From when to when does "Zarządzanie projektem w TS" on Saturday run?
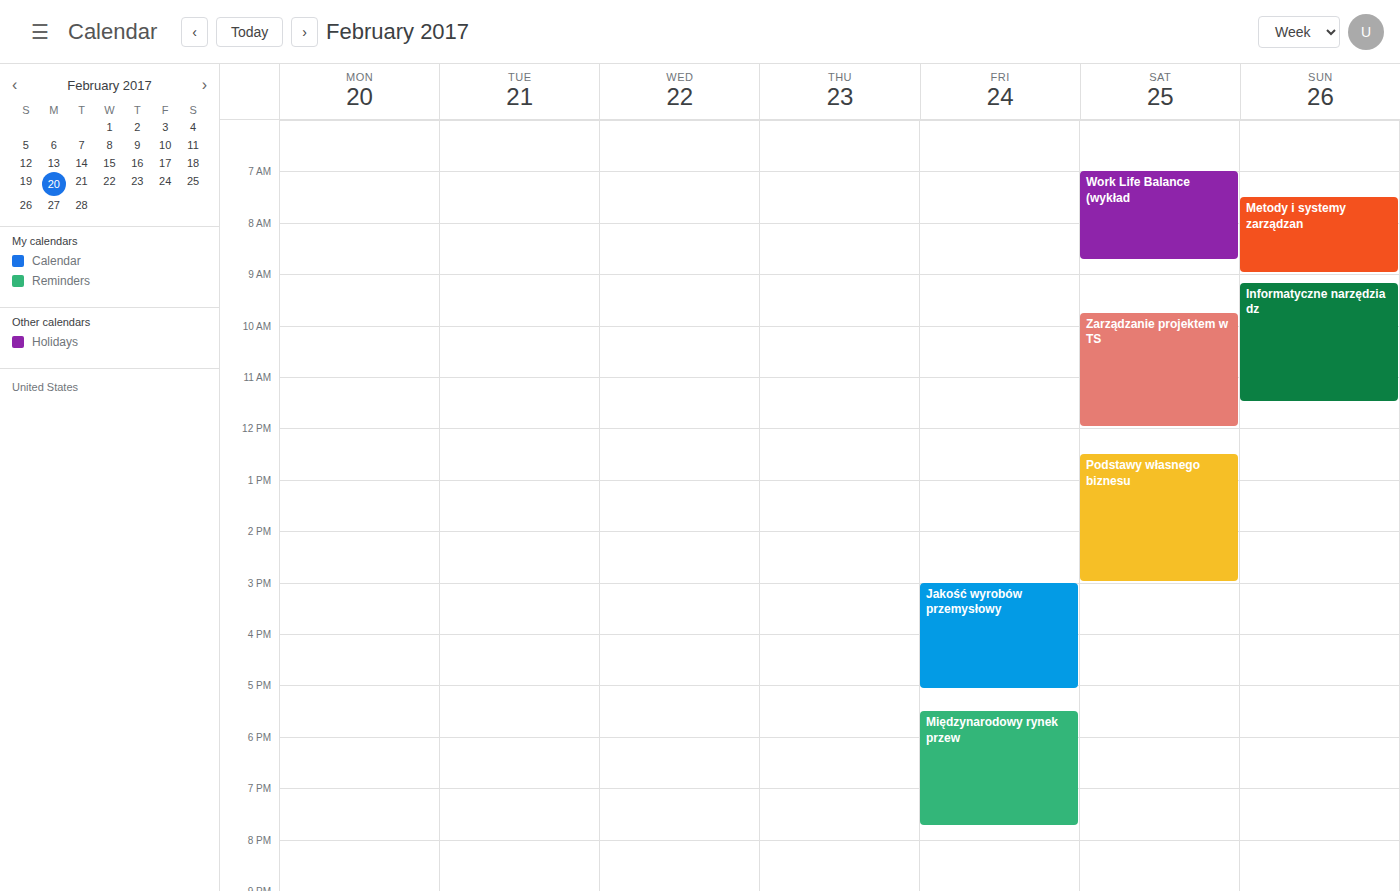
9:45 AM to 12:00 PM